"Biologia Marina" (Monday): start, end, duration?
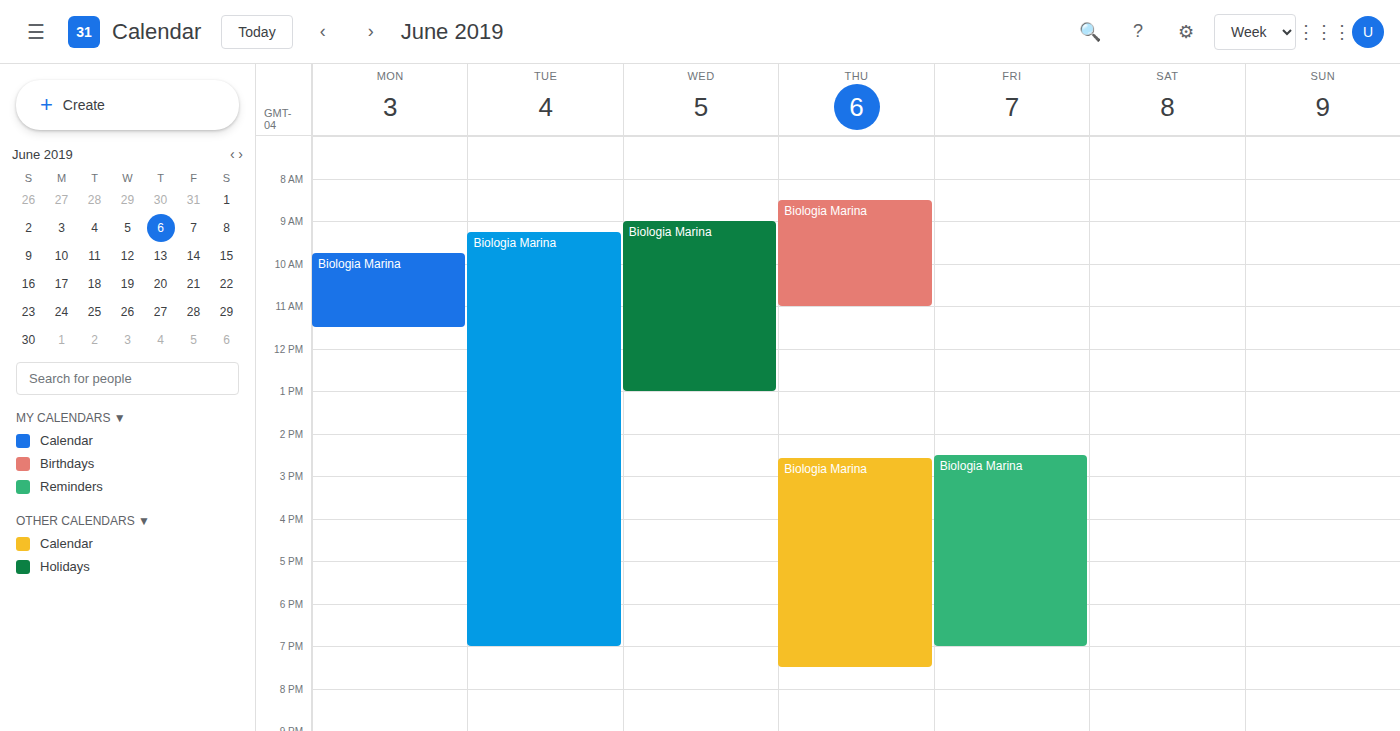
9:45 AM to 11:30 AM, 1 hour 45 minutes